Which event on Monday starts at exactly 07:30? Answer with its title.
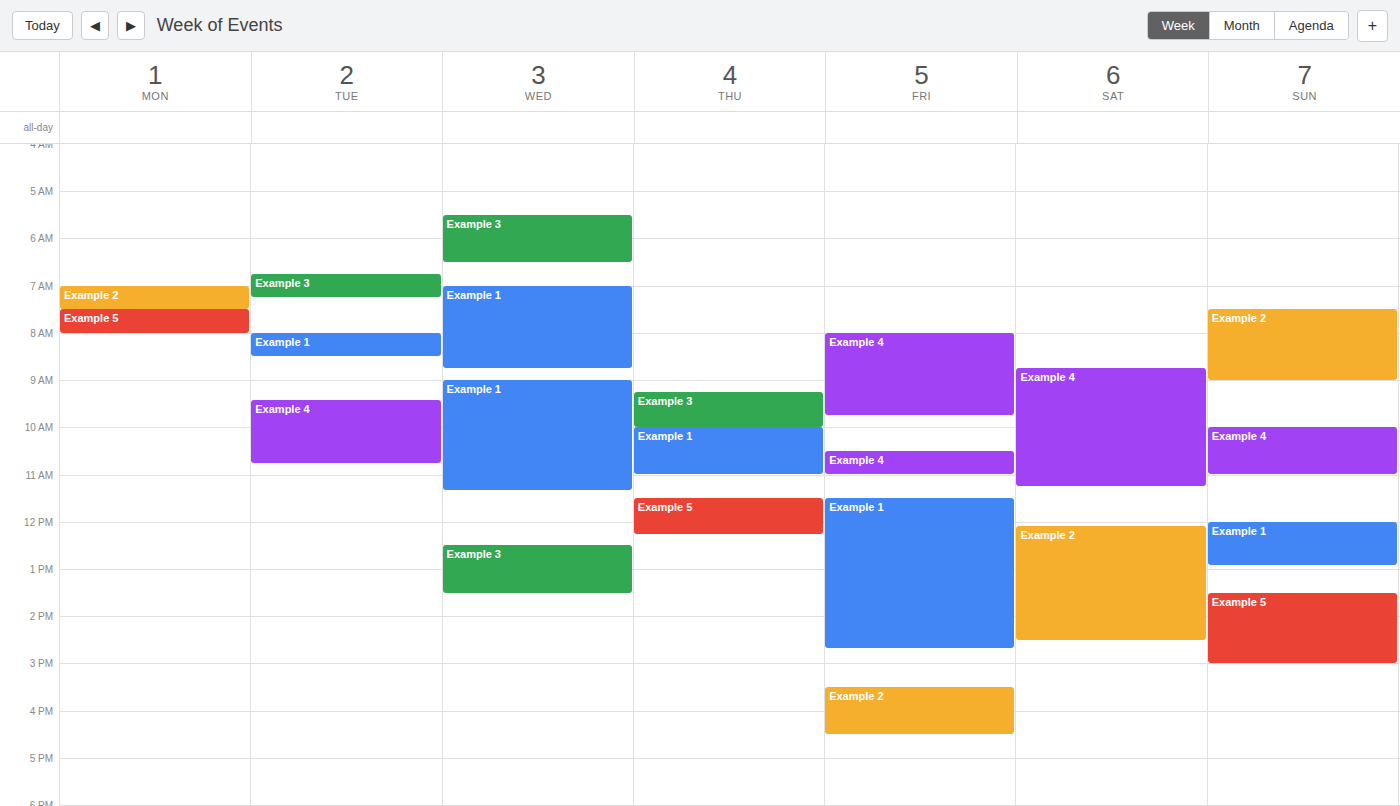
"Example 5"